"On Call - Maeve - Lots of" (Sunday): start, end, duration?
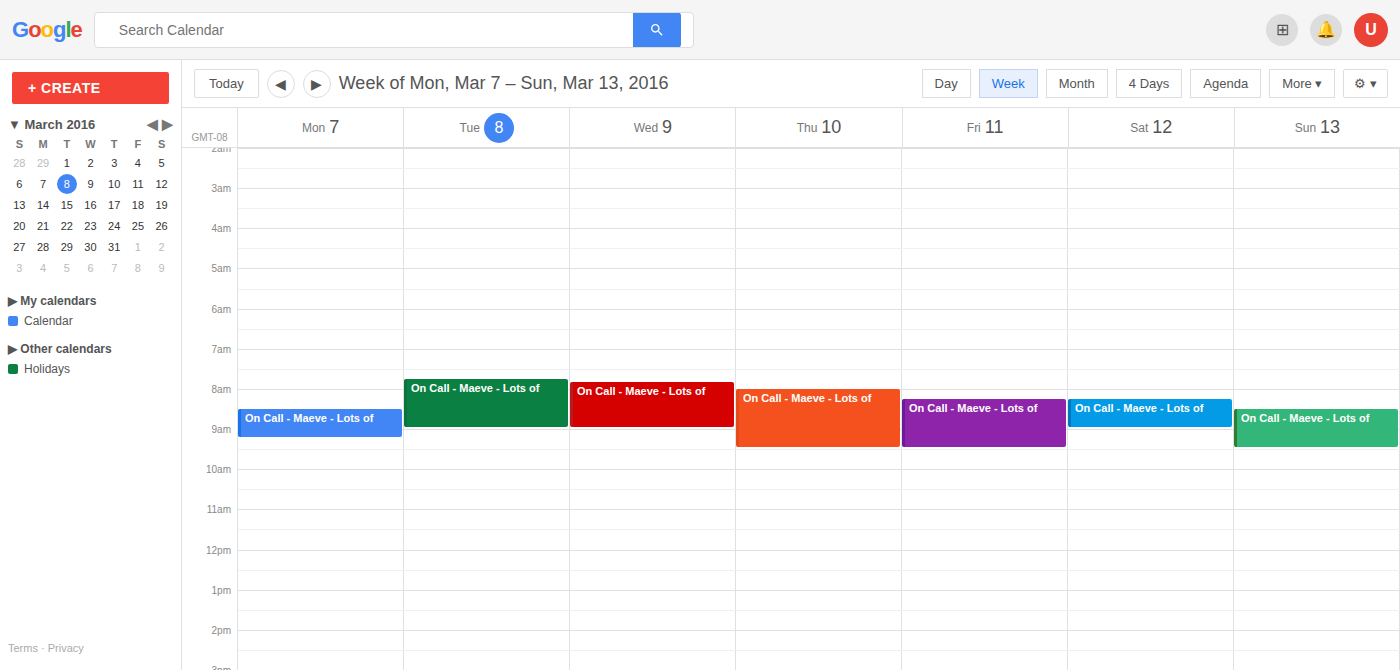
08:30 to 09:30, 1 hour